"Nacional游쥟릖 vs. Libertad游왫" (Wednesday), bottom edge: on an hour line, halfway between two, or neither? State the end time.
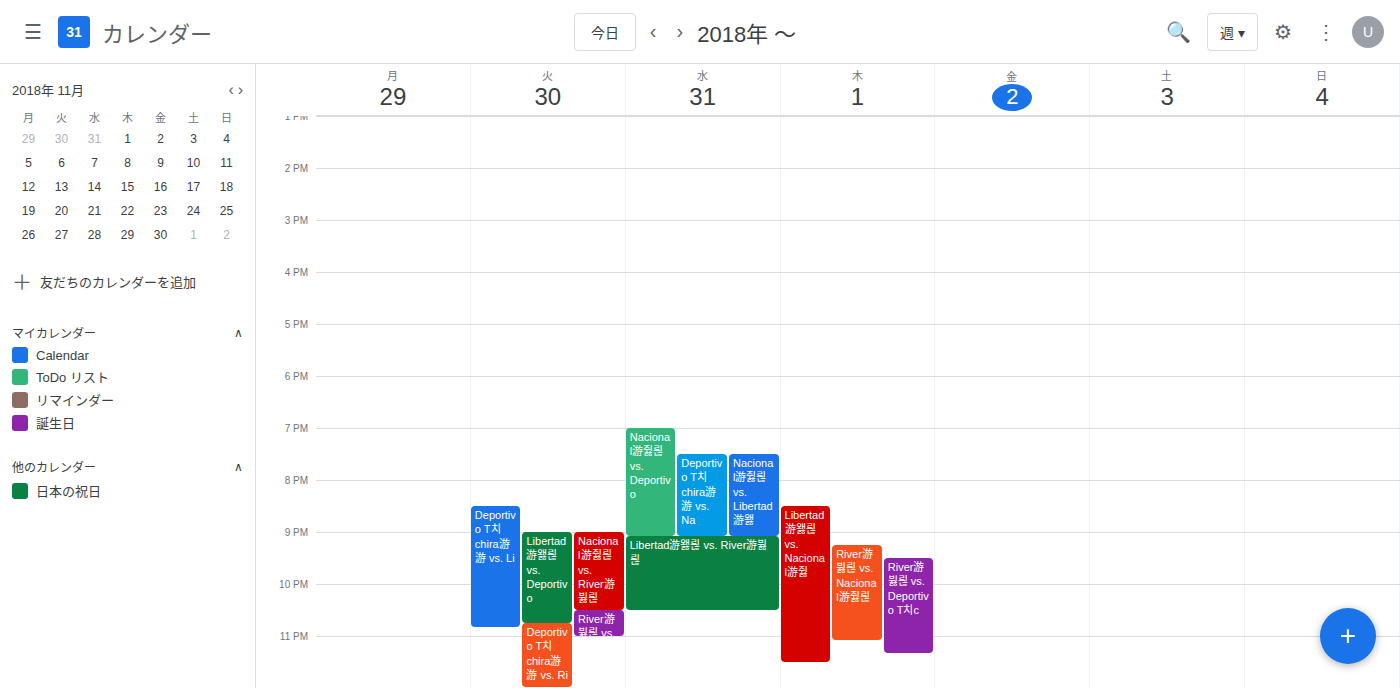
9:05 PM -- neither: 5 minutes below the 9 PM line and 55 minutes above the 10 PM line.